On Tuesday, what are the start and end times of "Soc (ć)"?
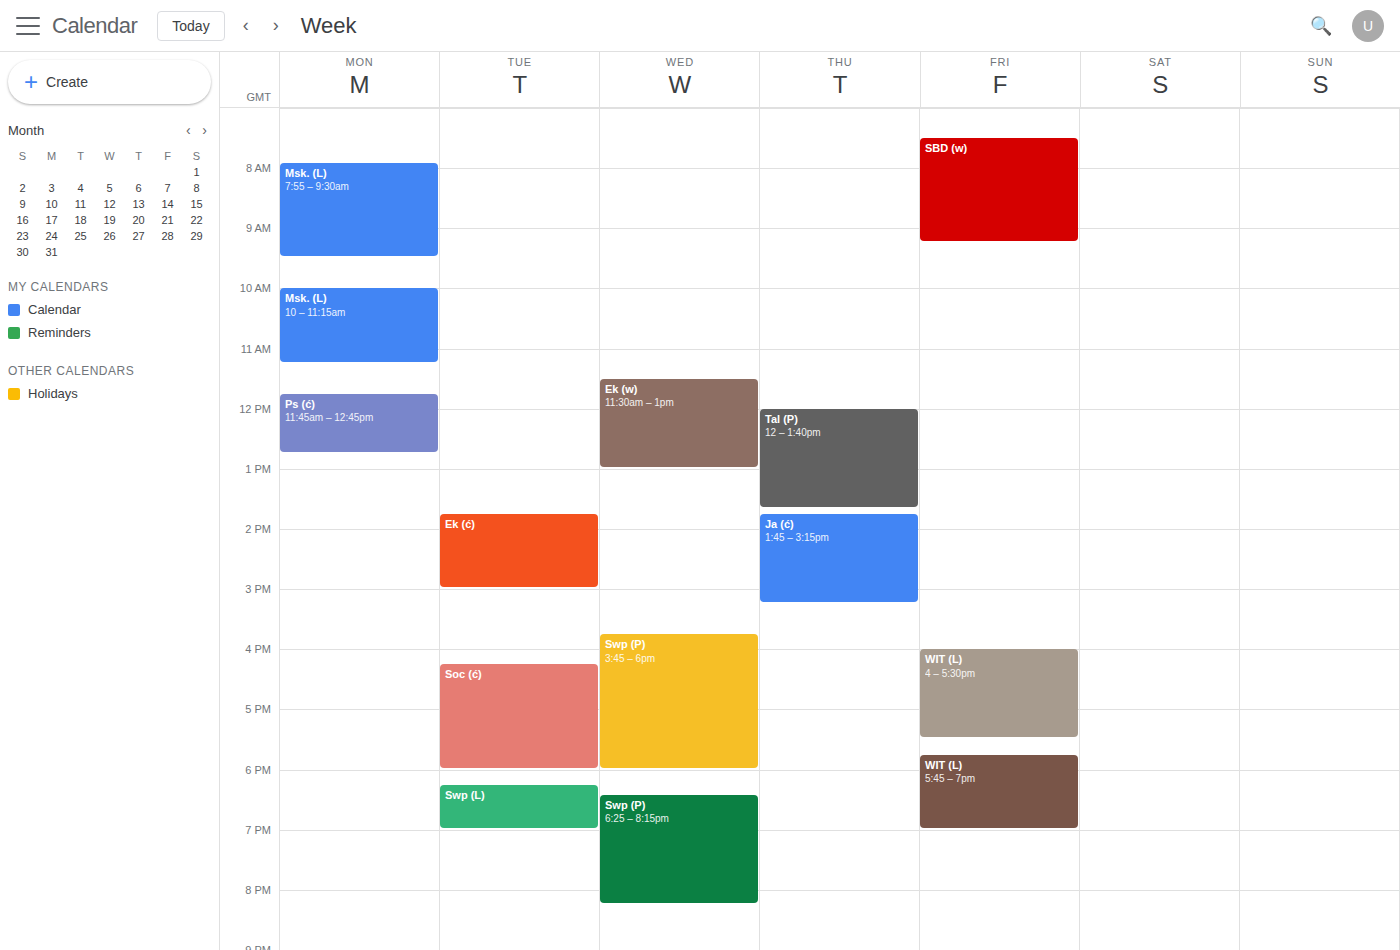
4:15 PM to 6:00 PM